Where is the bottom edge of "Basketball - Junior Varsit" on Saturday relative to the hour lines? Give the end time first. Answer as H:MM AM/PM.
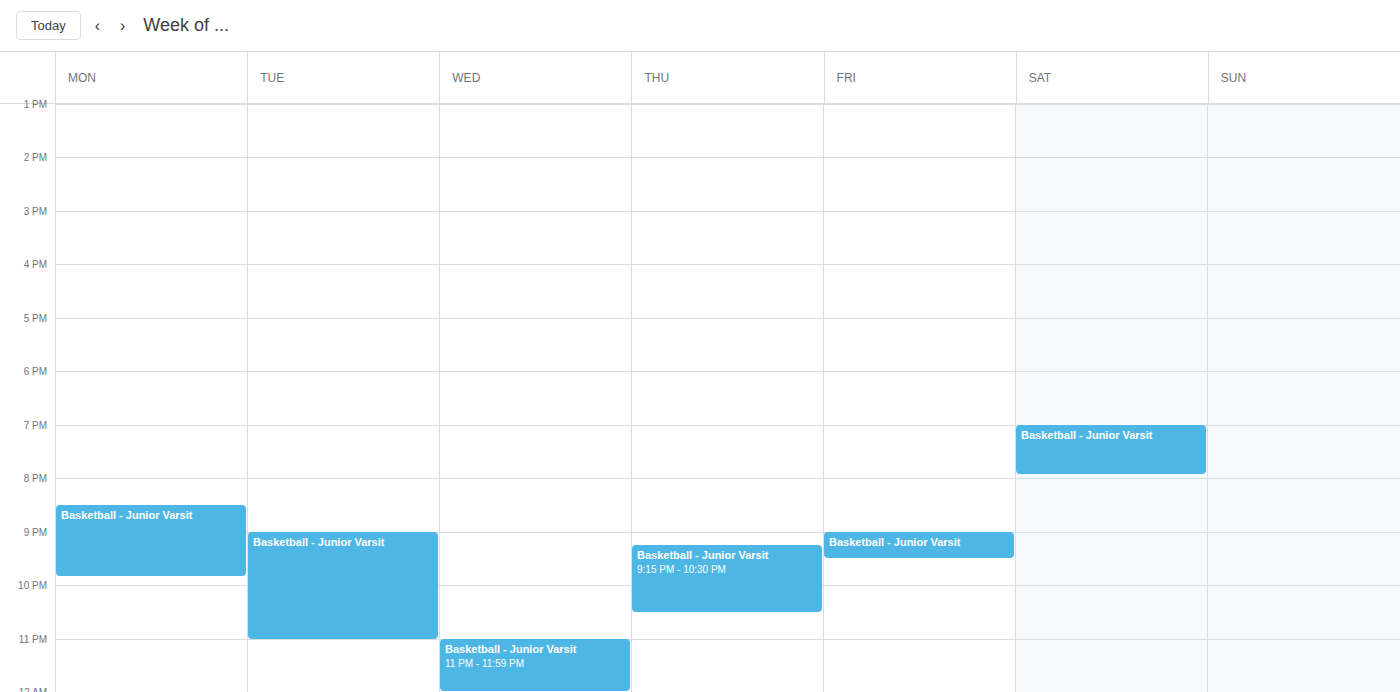
7:55 PM -- neither: 55 minutes below the 7 PM line and 5 minutes above the 8 PM line.